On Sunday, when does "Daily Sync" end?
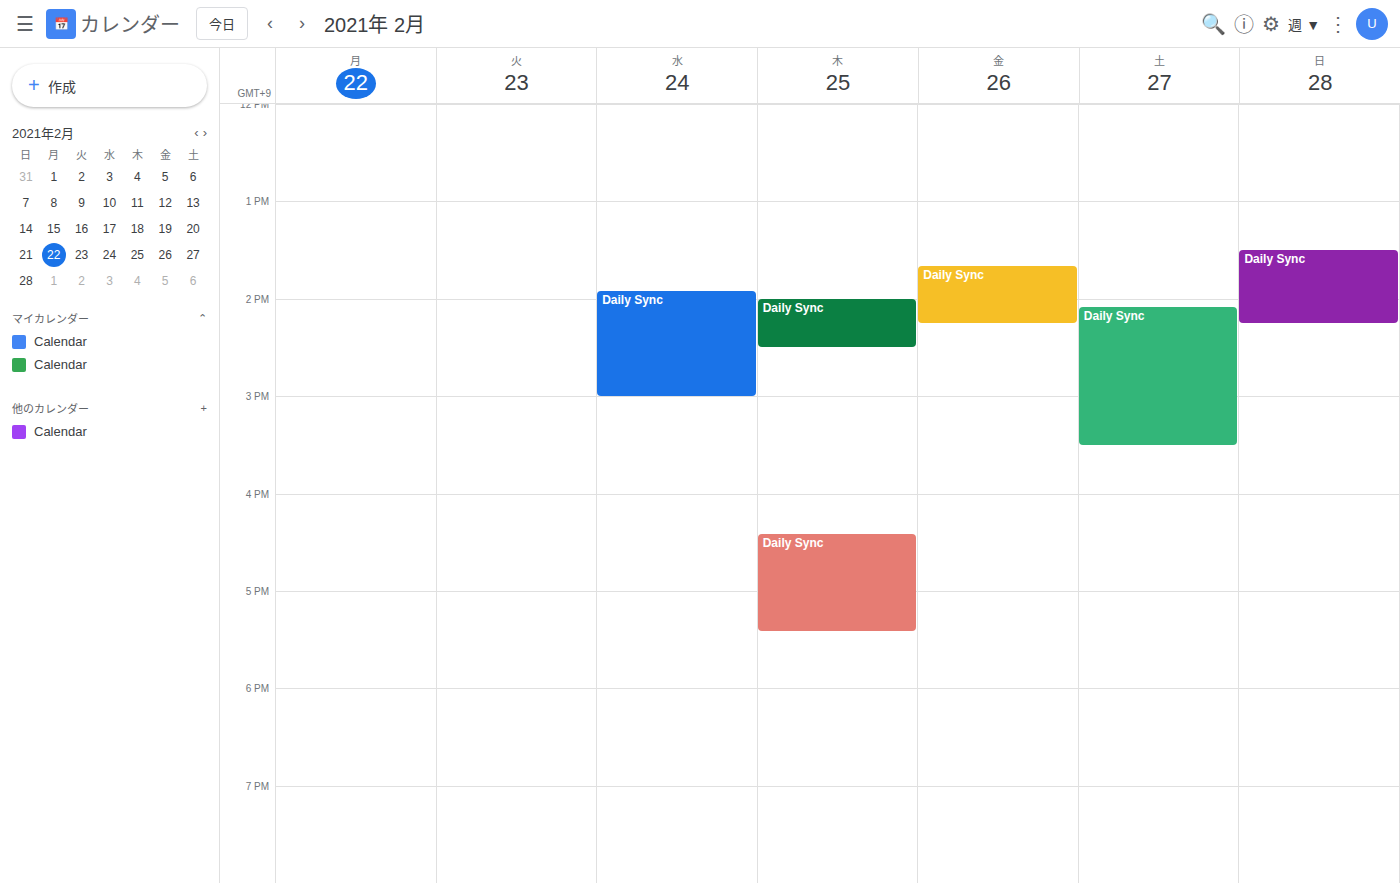
2:15 PM